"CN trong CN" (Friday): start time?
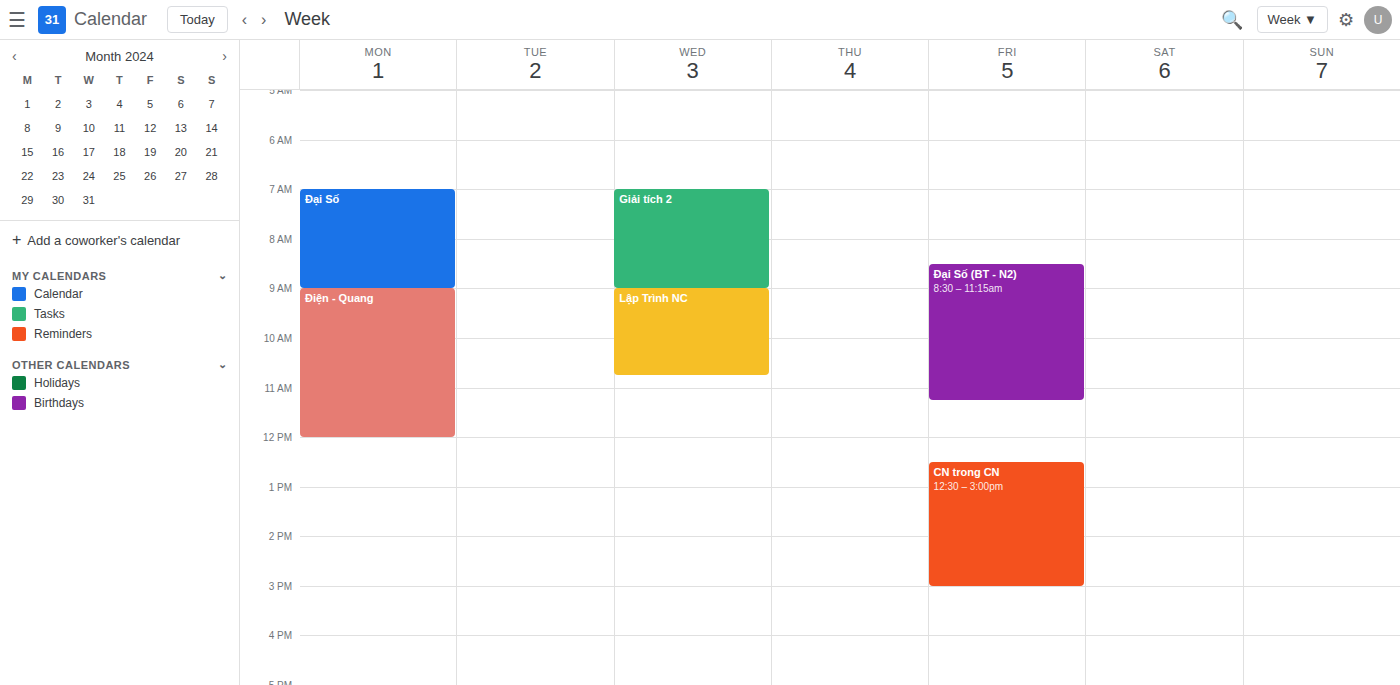
12:30 PM